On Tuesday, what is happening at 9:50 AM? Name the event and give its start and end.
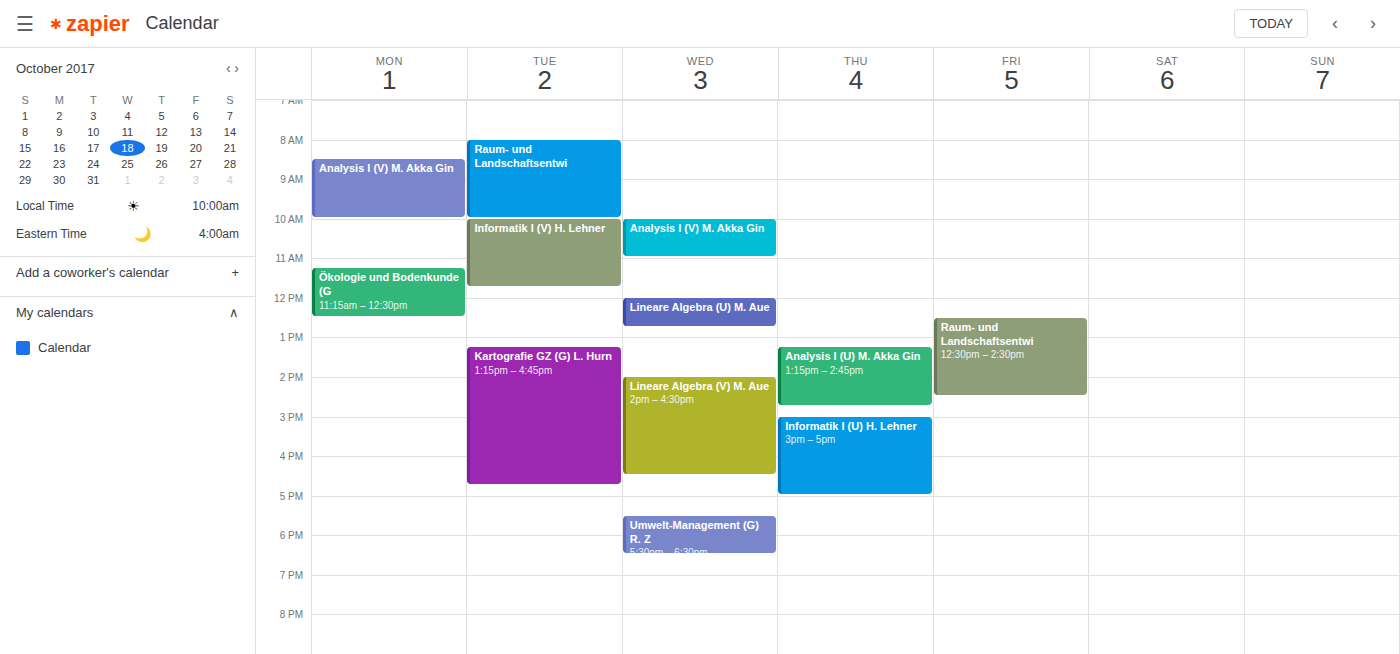
"Raum- und Landschaftsentwi", 8:00 AM to 10:00 AM